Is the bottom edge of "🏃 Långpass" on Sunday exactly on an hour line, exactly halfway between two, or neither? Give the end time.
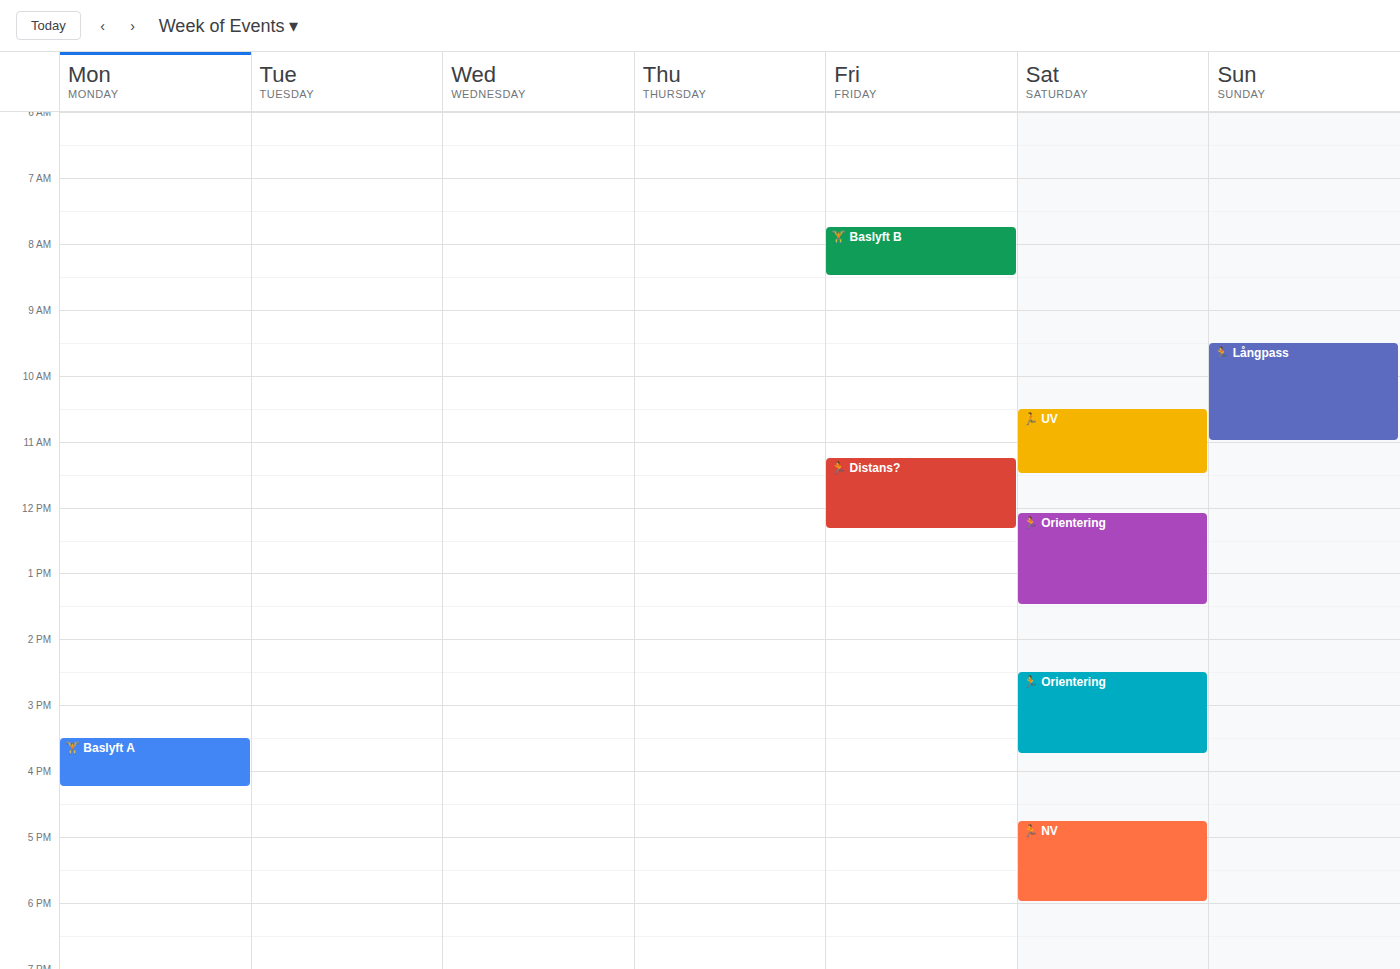
11:00 AM -- exactly on the 11 AM line.